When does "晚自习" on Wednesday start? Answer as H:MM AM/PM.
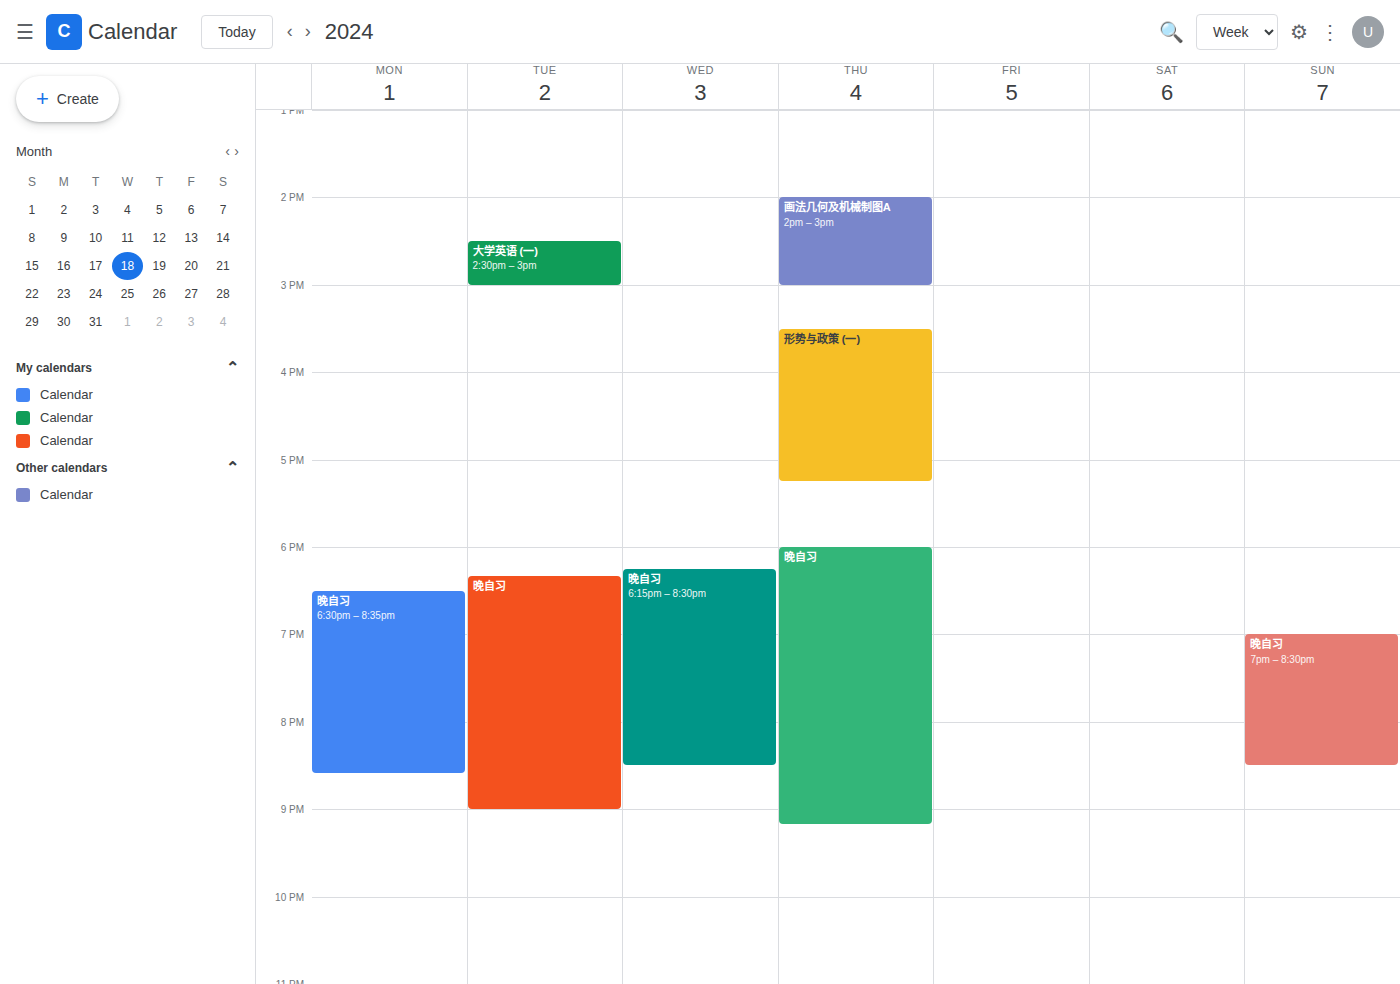
6:15 PM